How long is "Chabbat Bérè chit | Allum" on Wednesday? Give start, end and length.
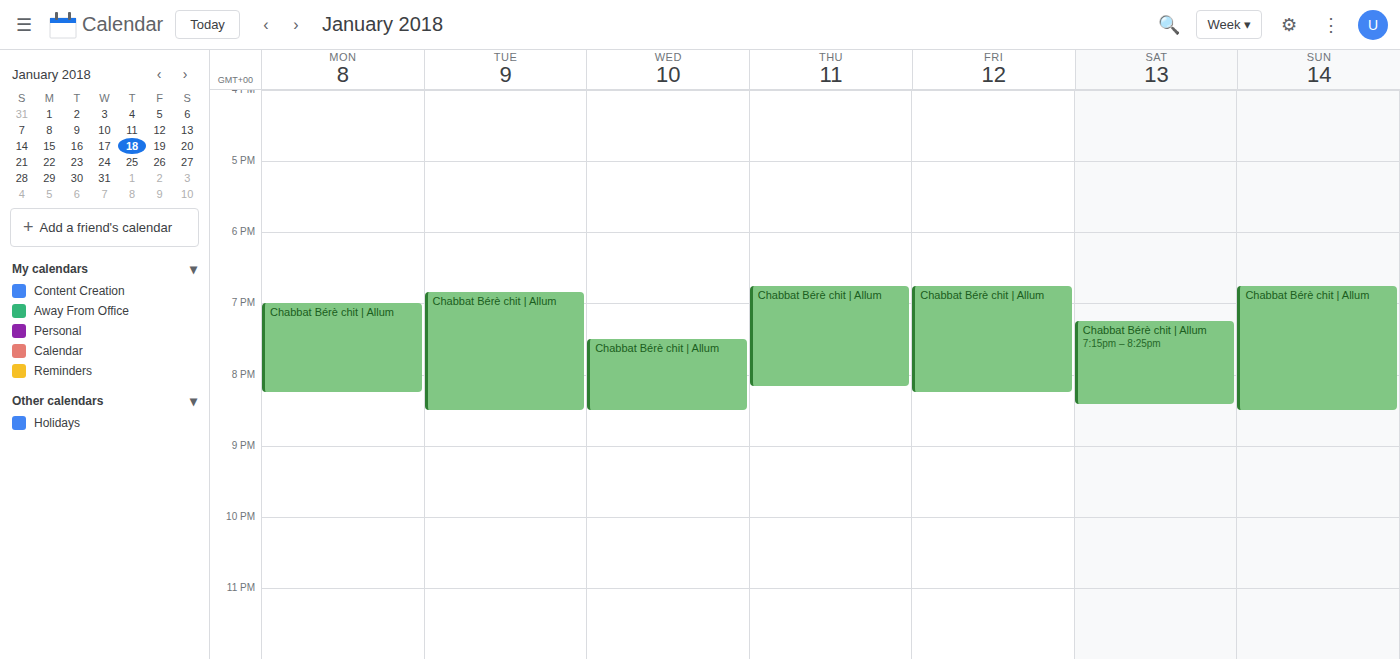
7:30 PM to 8:30 PM, 1 hour